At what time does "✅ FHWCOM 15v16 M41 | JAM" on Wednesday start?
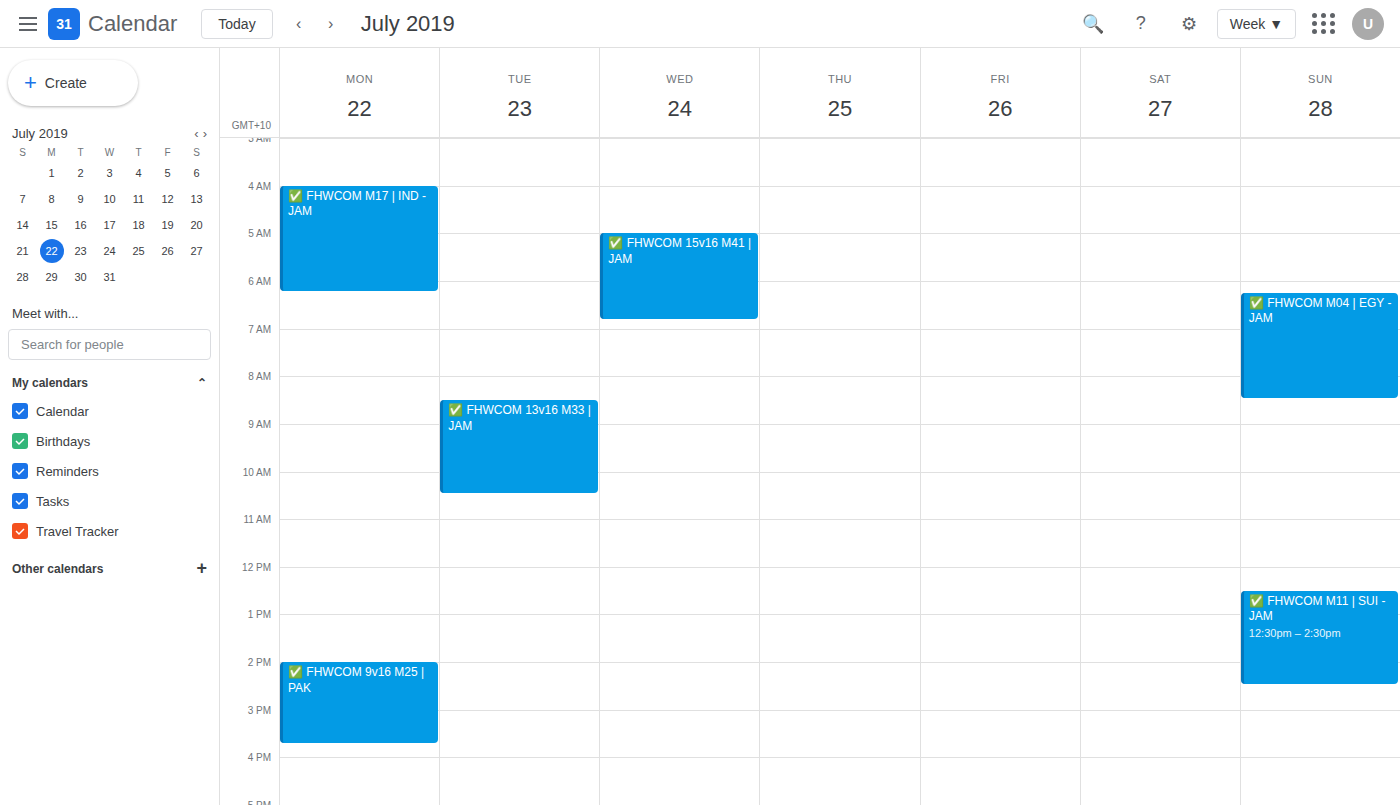
5:00 AM